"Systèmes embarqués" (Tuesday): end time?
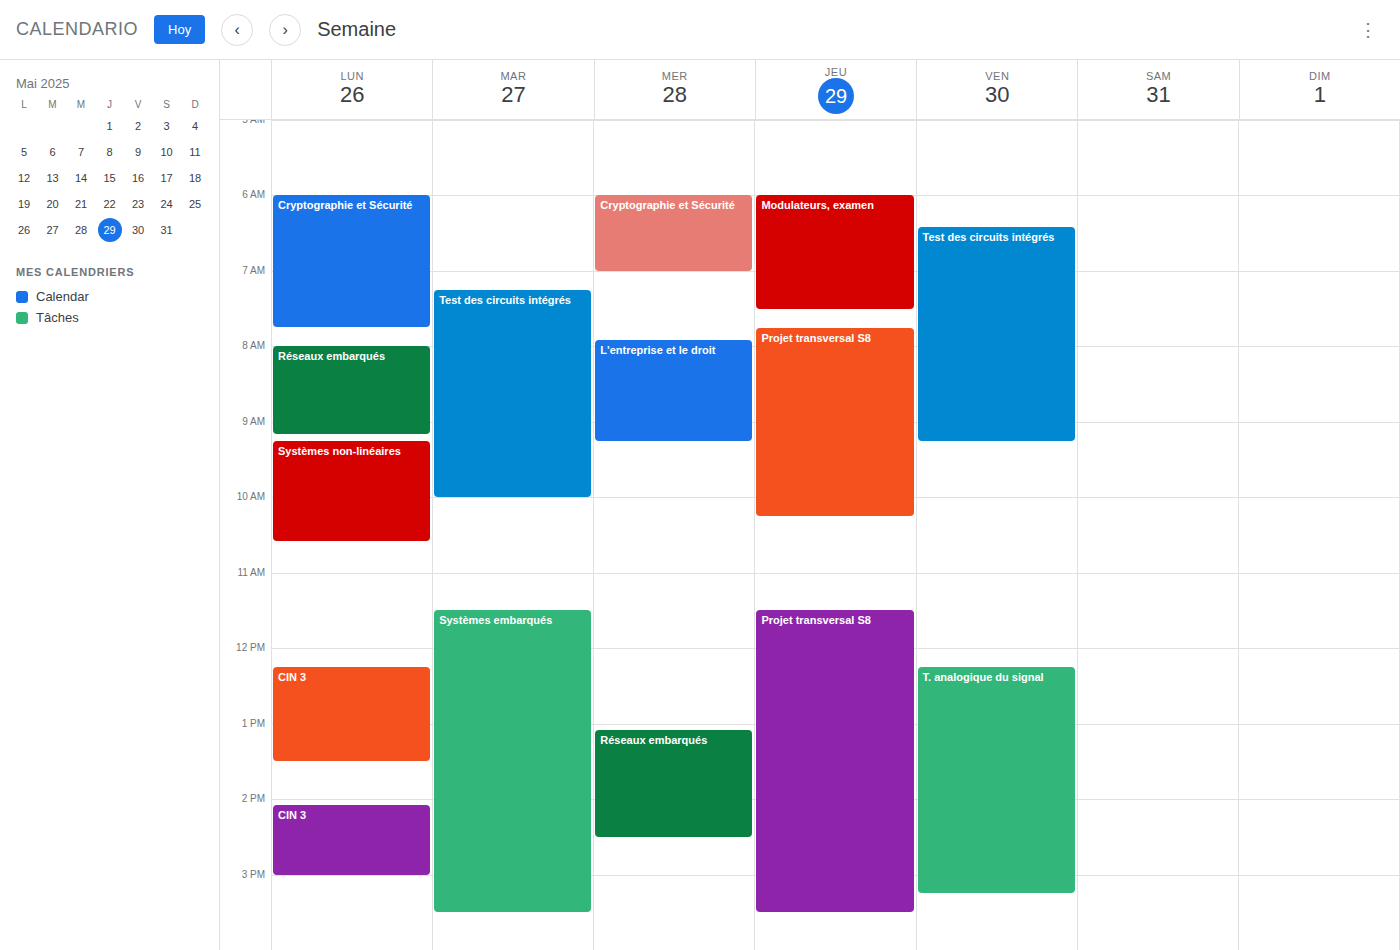
3:30 PM